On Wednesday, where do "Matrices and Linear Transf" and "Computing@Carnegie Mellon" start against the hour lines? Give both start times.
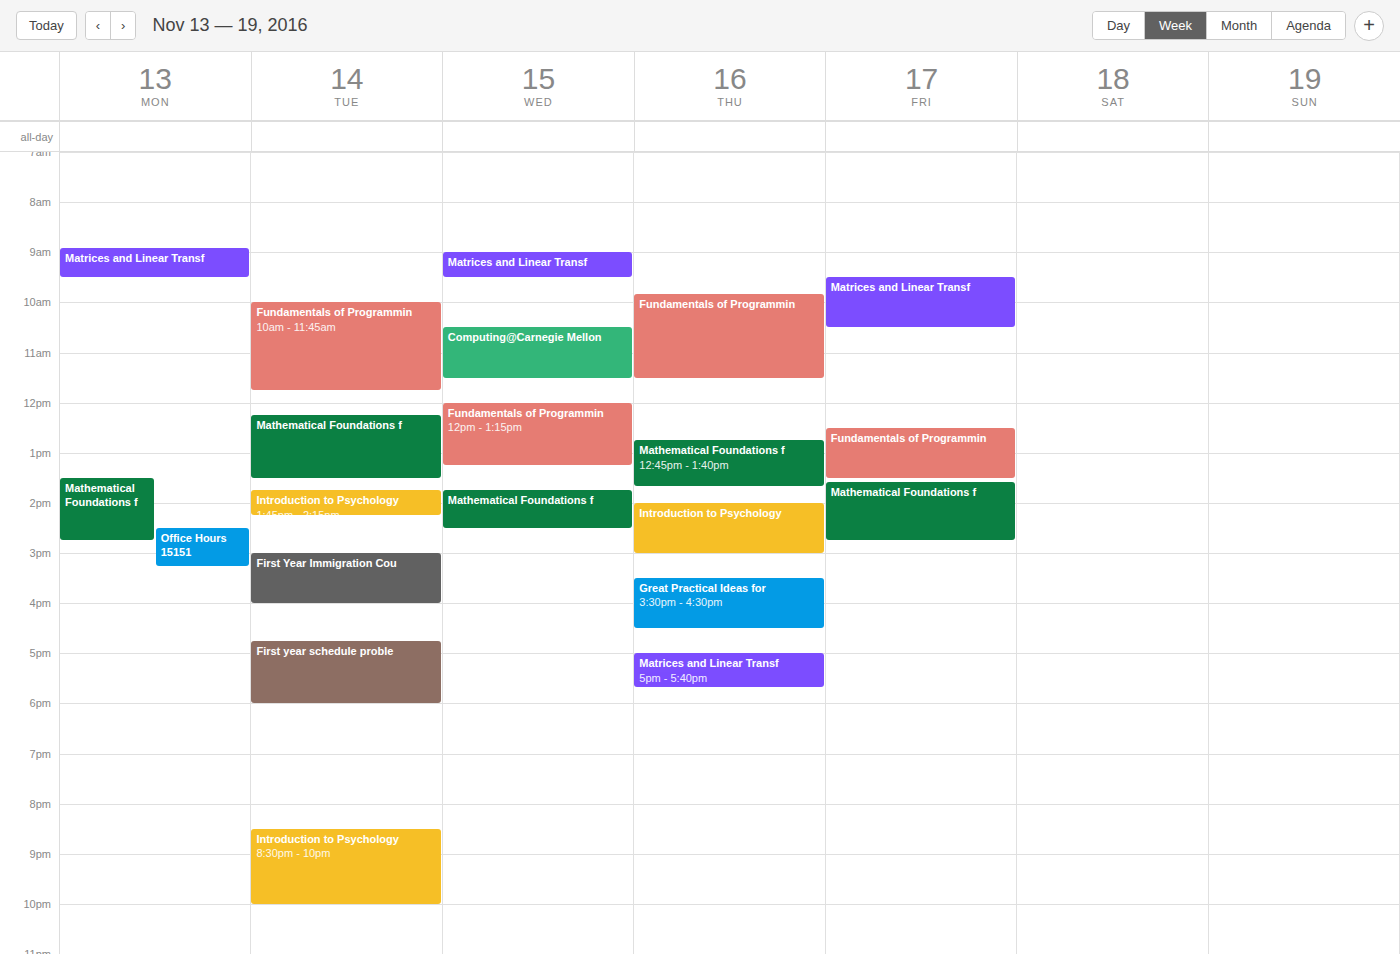
"Matrices and Linear Transf": 9:00 AM, exactly on the 9 AM line. "Computing@Carnegie Mellon": 10:30 AM, halfway between the 10 AM and 11 AM lines.